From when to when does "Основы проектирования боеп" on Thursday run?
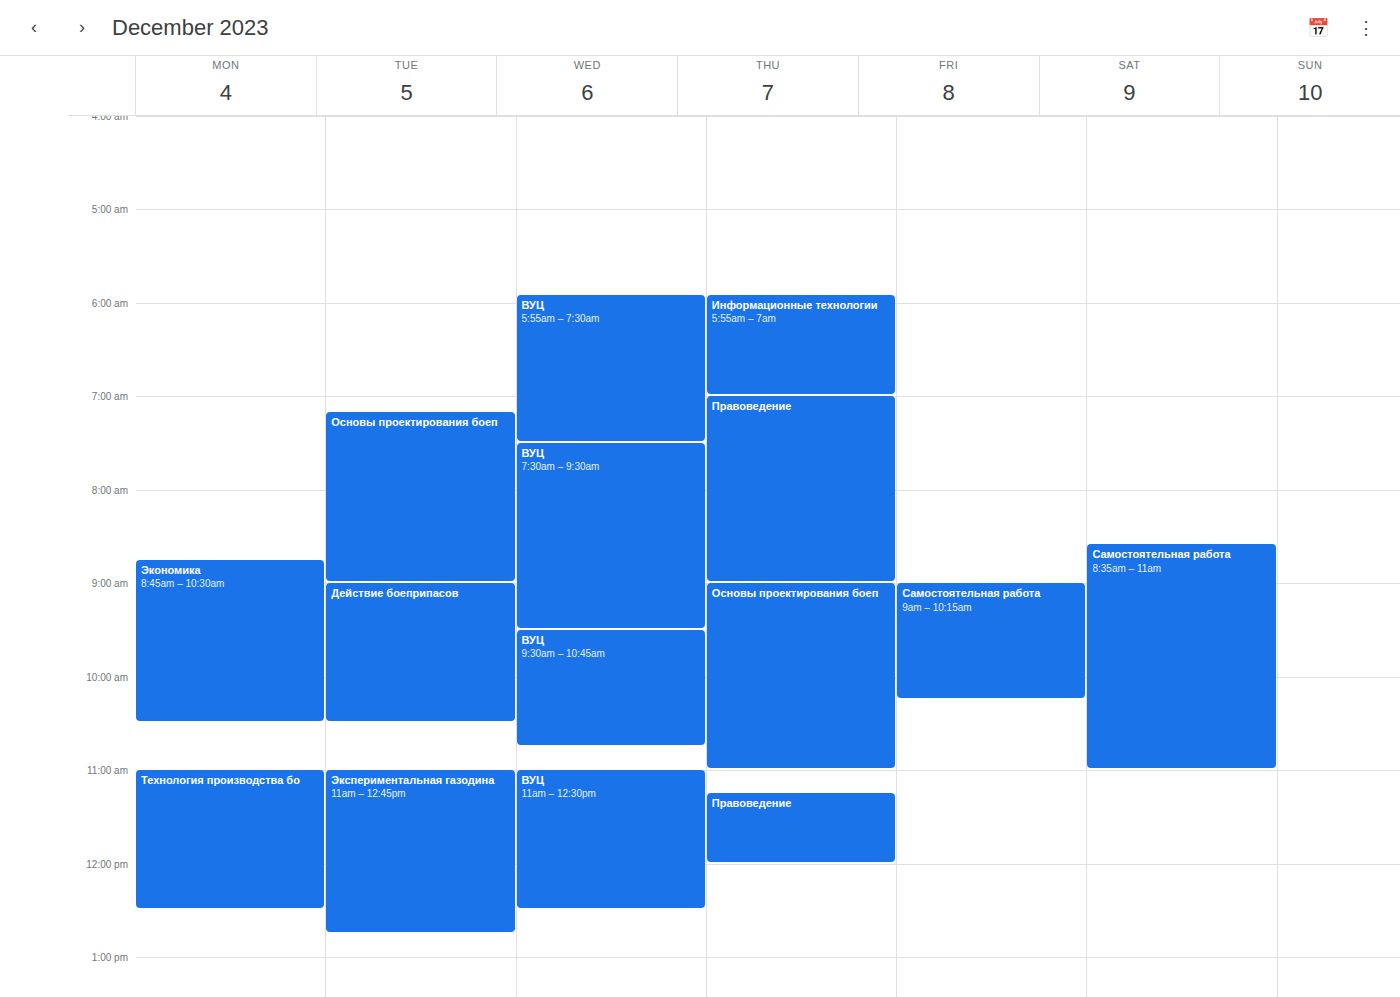
9:00 AM to 11:00 AM